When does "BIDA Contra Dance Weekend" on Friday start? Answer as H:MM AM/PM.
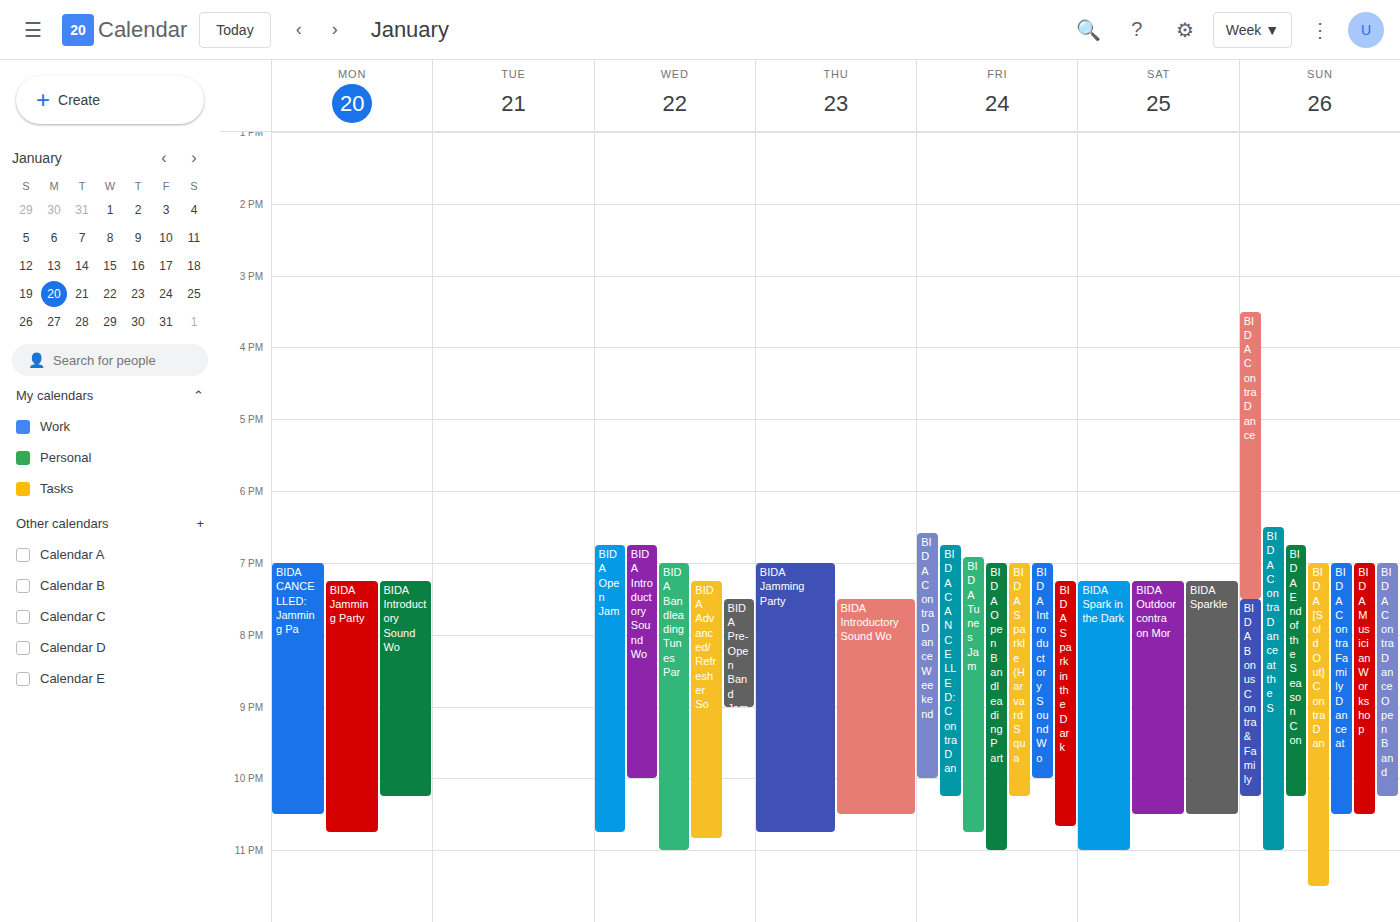
6:35 PM